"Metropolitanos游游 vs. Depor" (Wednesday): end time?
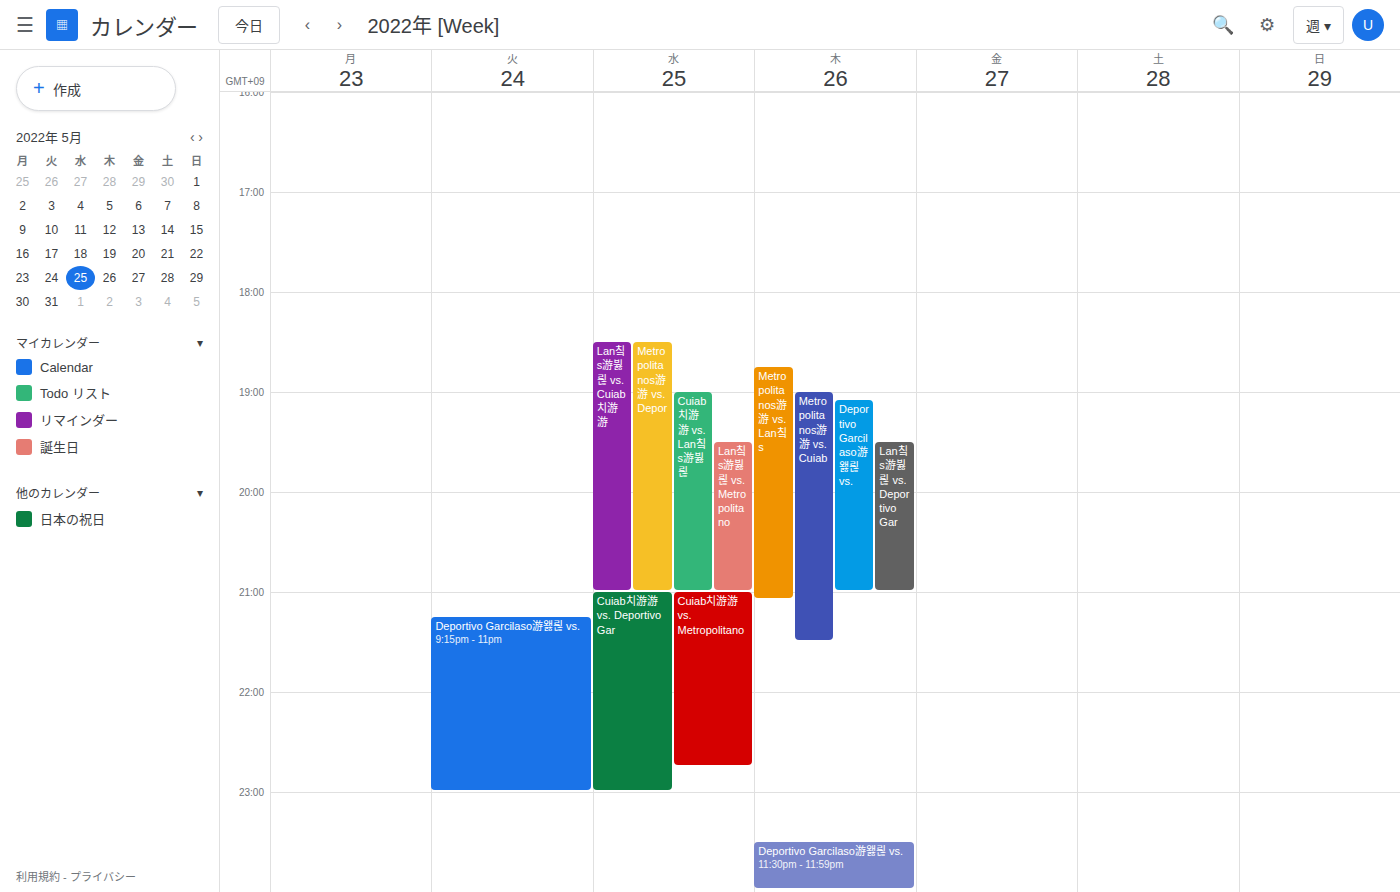
21:00